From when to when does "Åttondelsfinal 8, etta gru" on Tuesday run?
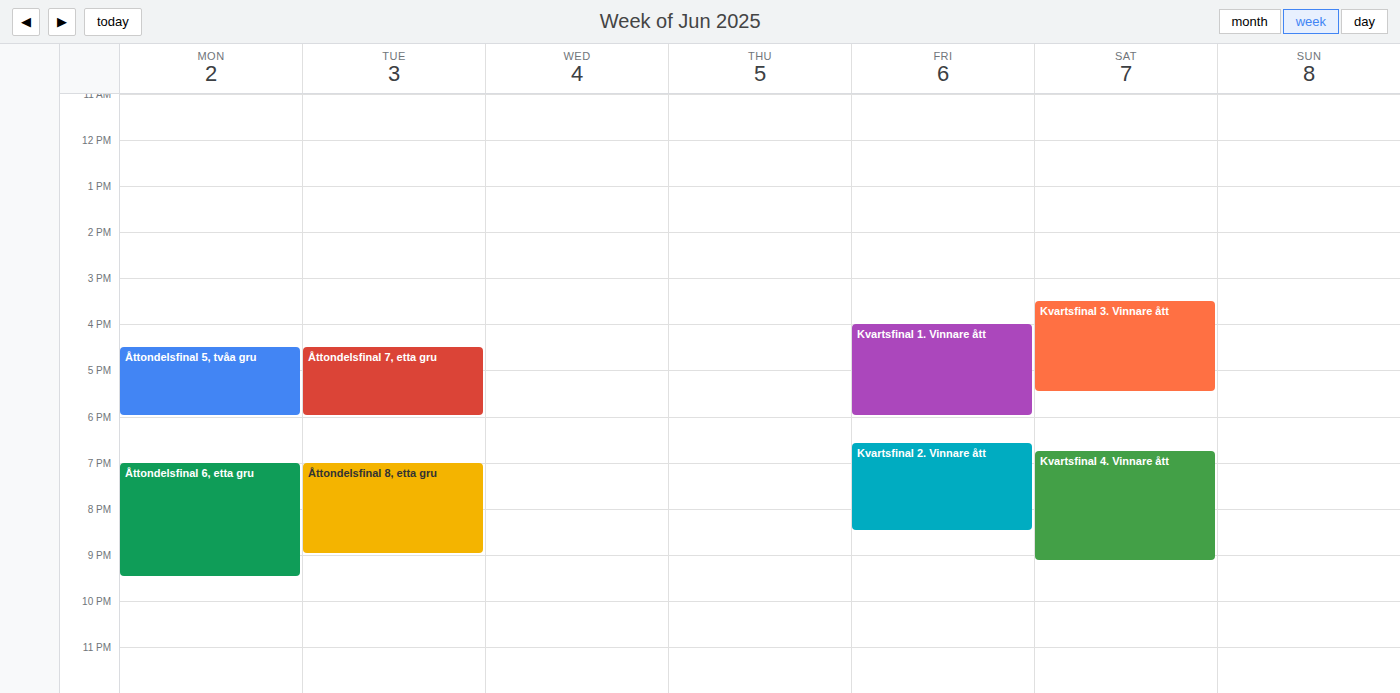
7:00 PM to 9:00 PM